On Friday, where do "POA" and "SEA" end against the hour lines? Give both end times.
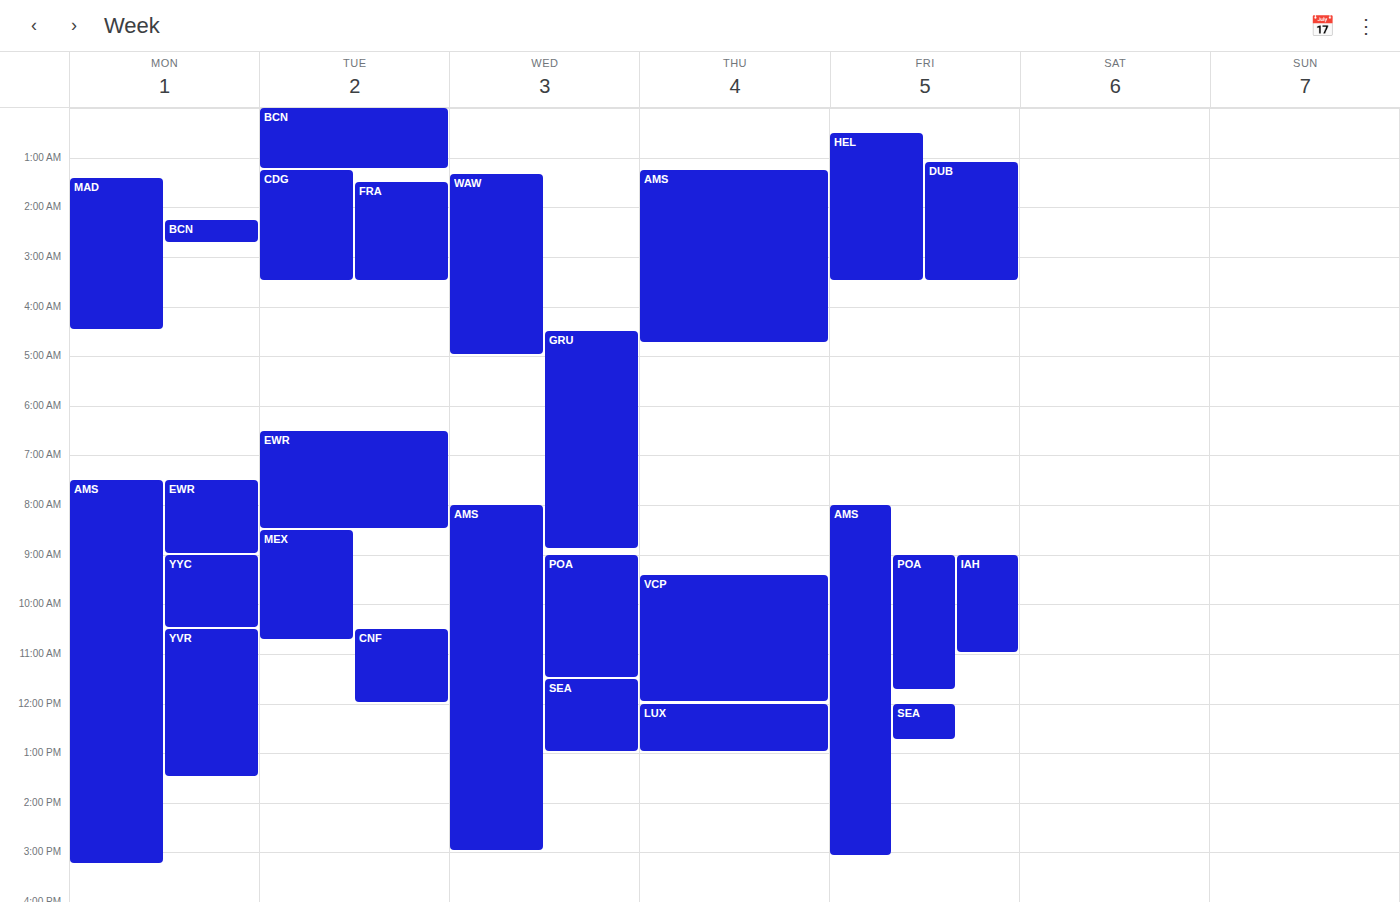
"POA": 11:45 AM, neither: three quarters of the way from the 11 AM line to the 12 PM line. "SEA": 12:45 PM, neither: three quarters of the way from the 12 PM line to the 1 PM line.